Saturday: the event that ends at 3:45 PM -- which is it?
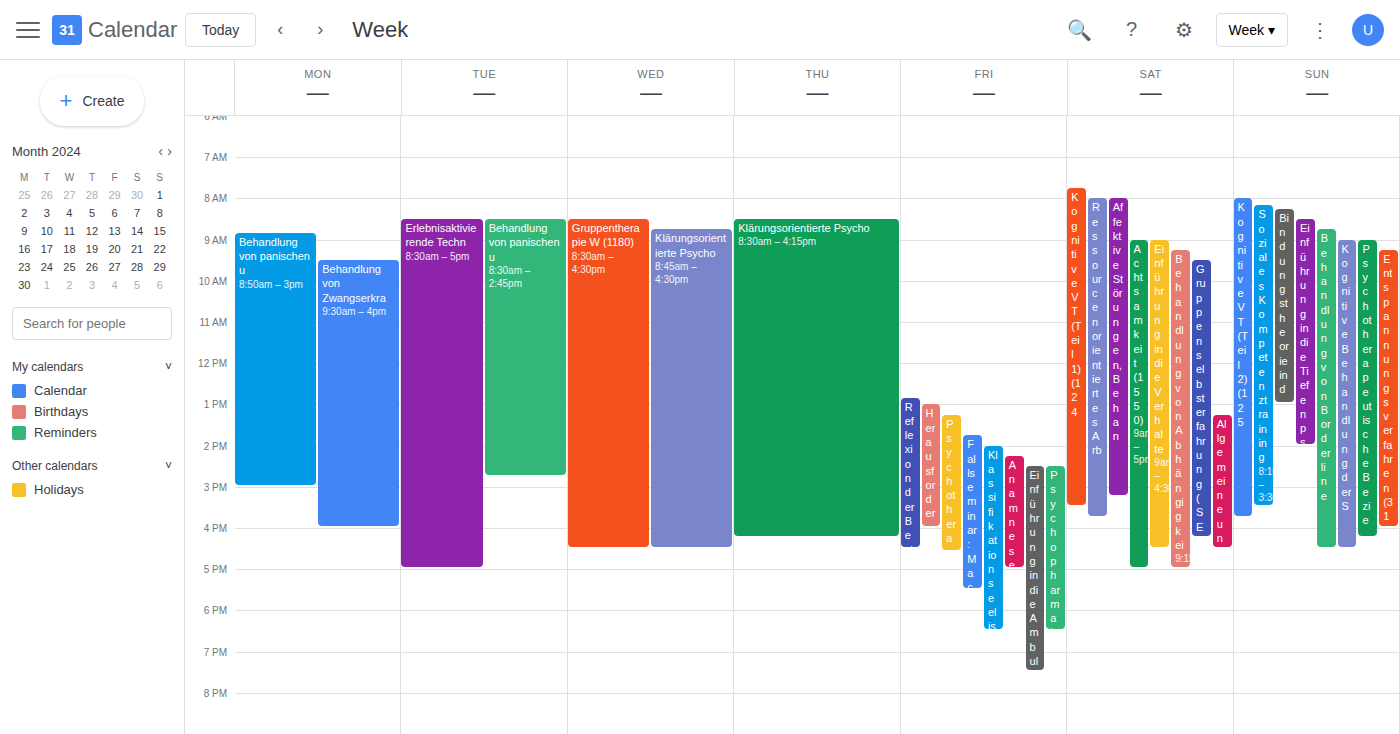
"Ressourcenorientiertes Arb"